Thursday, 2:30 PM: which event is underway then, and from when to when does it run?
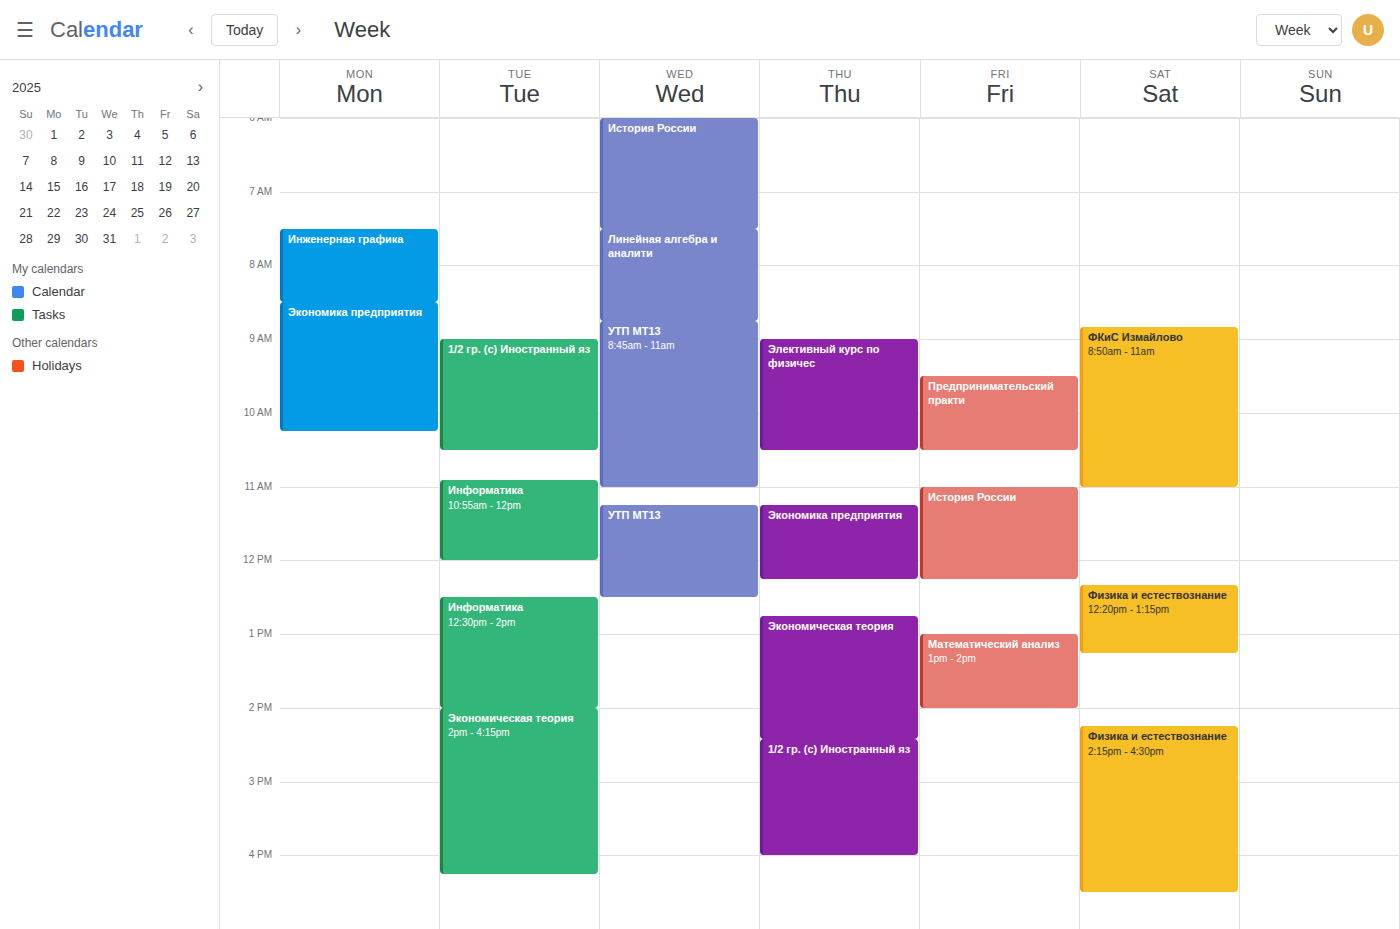
"1/2 гр. (с) Иностранный яз", 2:25 PM to 4:00 PM